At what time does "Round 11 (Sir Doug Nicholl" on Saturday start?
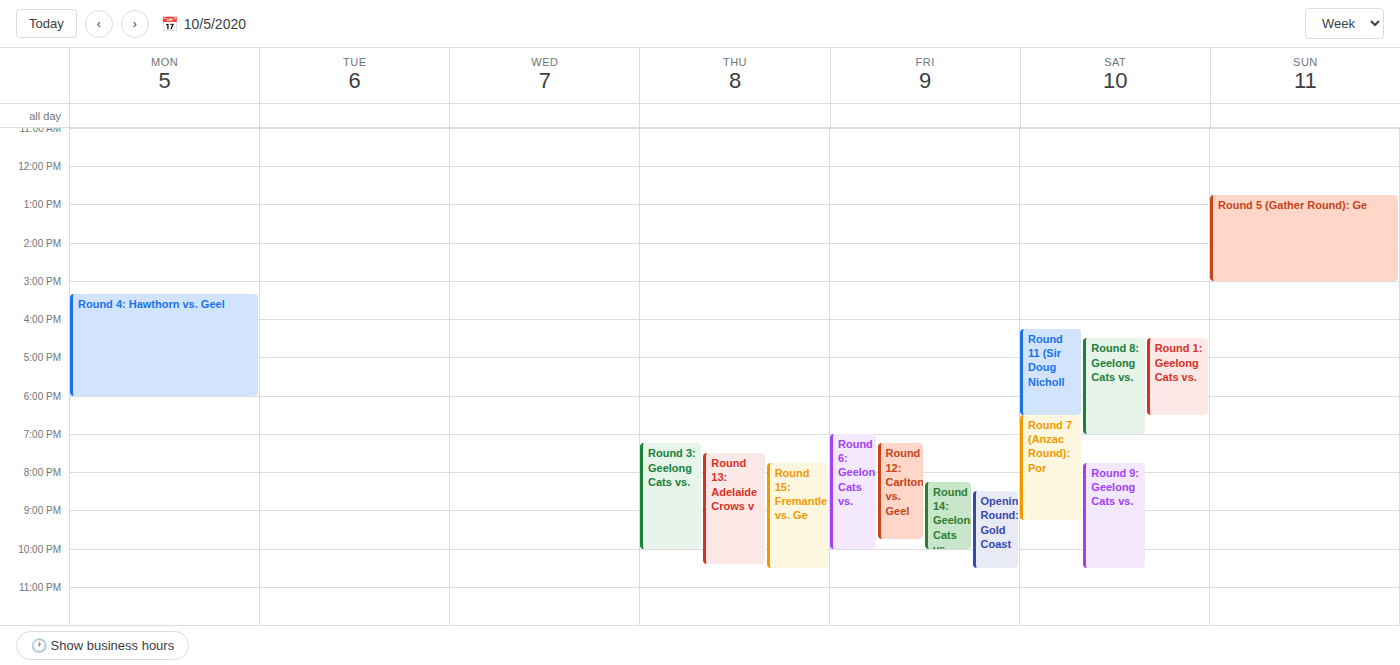
16:15